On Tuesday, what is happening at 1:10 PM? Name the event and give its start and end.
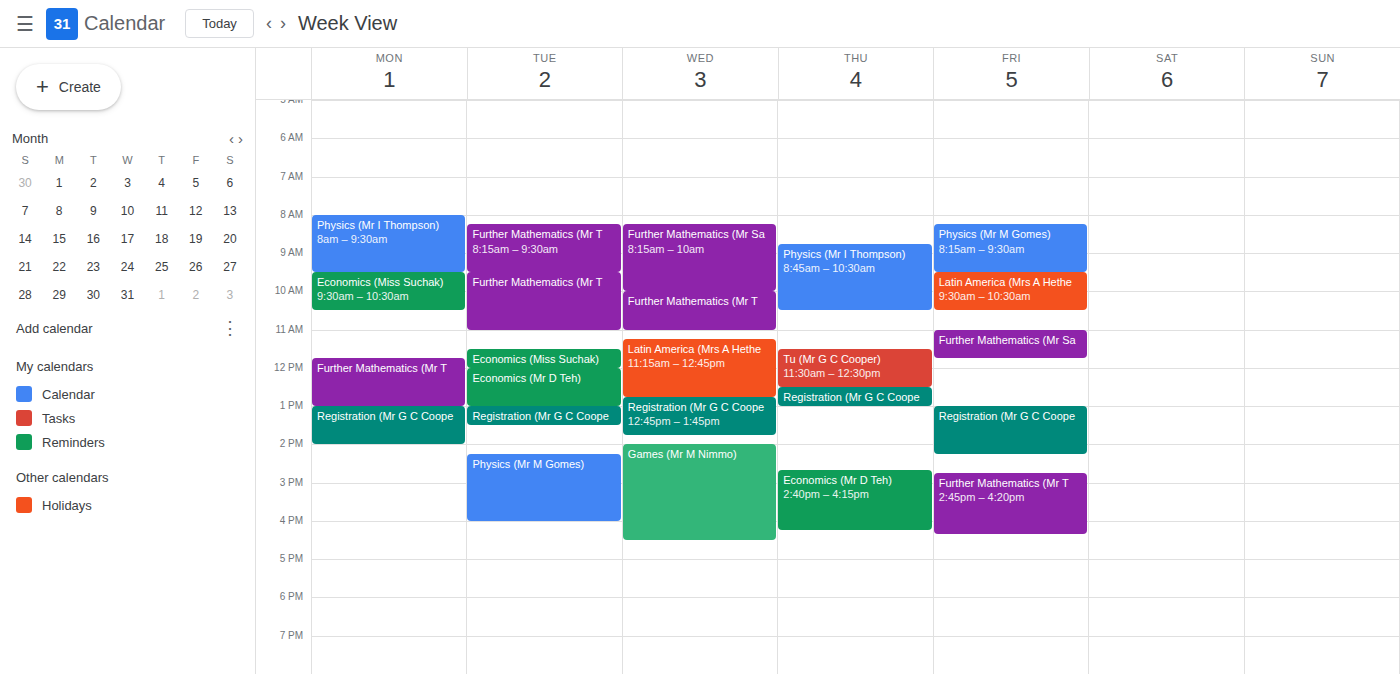
"Registration (Mr G C Coope", 1:00 PM to 1:30 PM